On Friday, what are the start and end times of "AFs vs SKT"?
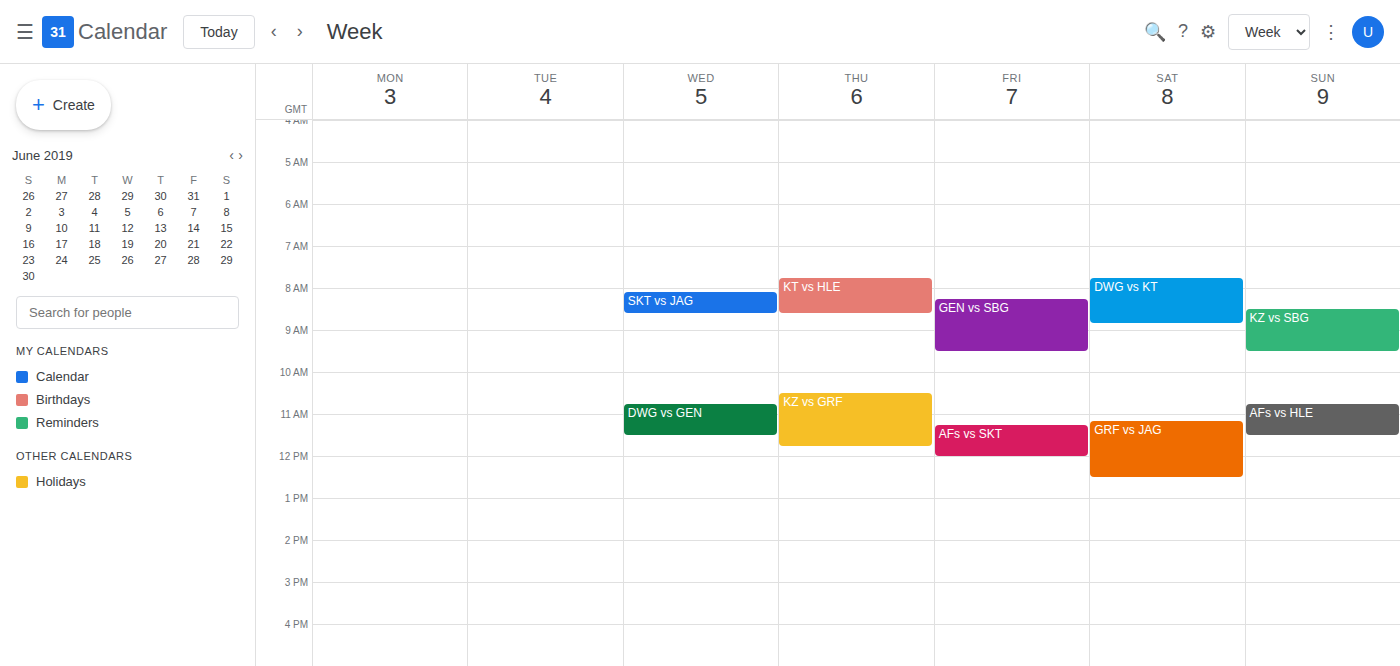
11:15 AM to 12:00 PM